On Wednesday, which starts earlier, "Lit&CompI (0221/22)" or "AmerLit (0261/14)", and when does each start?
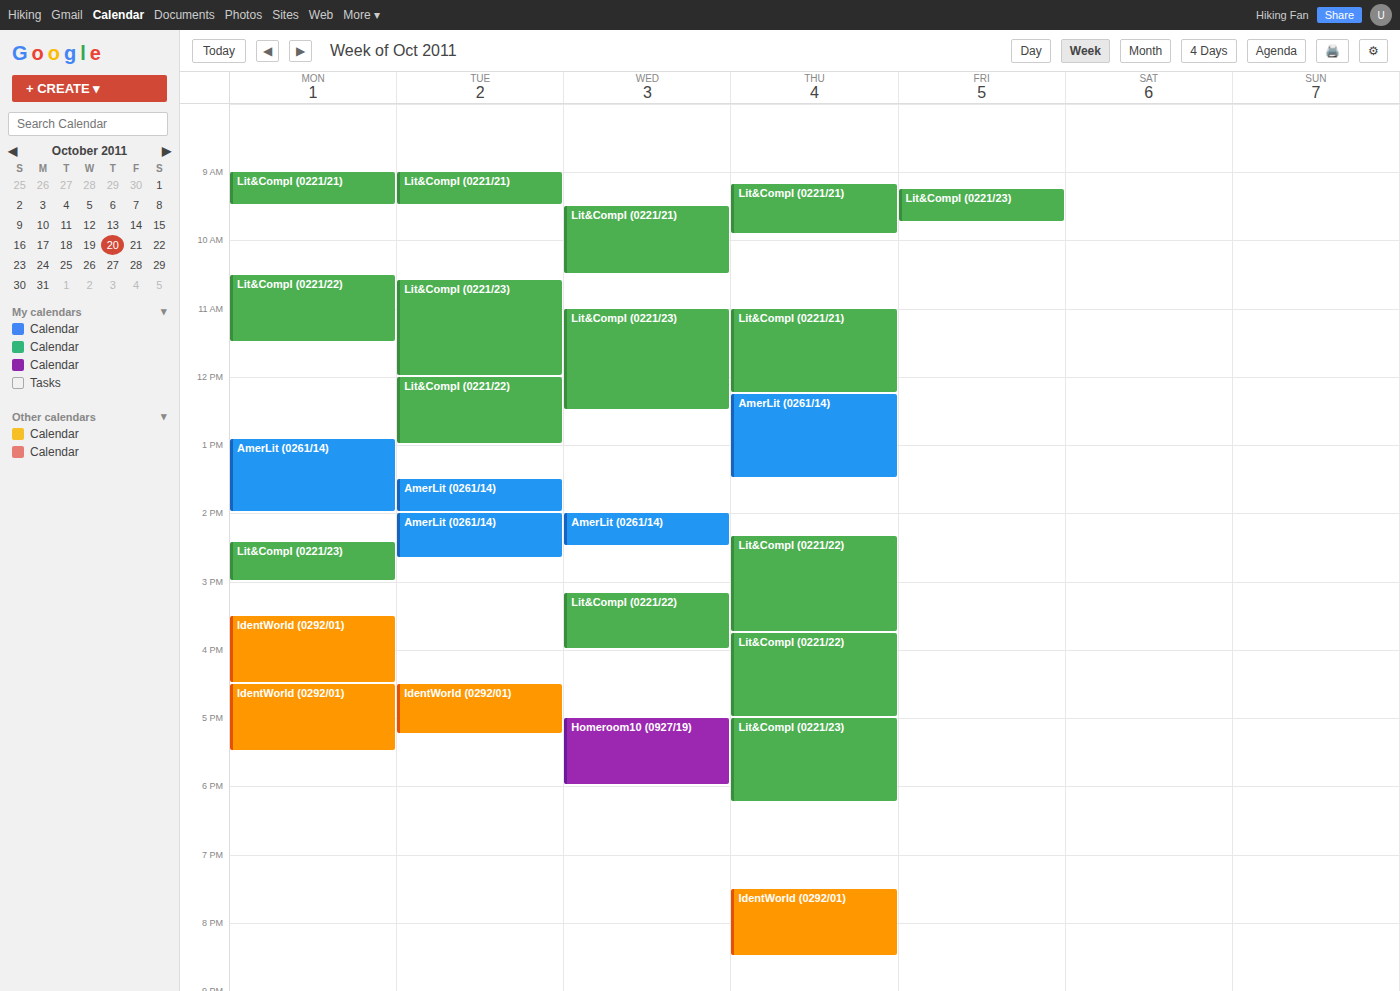
"AmerLit (0261/14)" 2:00 PM; "Lit&CompI (0221/22)" 3:10 PM.